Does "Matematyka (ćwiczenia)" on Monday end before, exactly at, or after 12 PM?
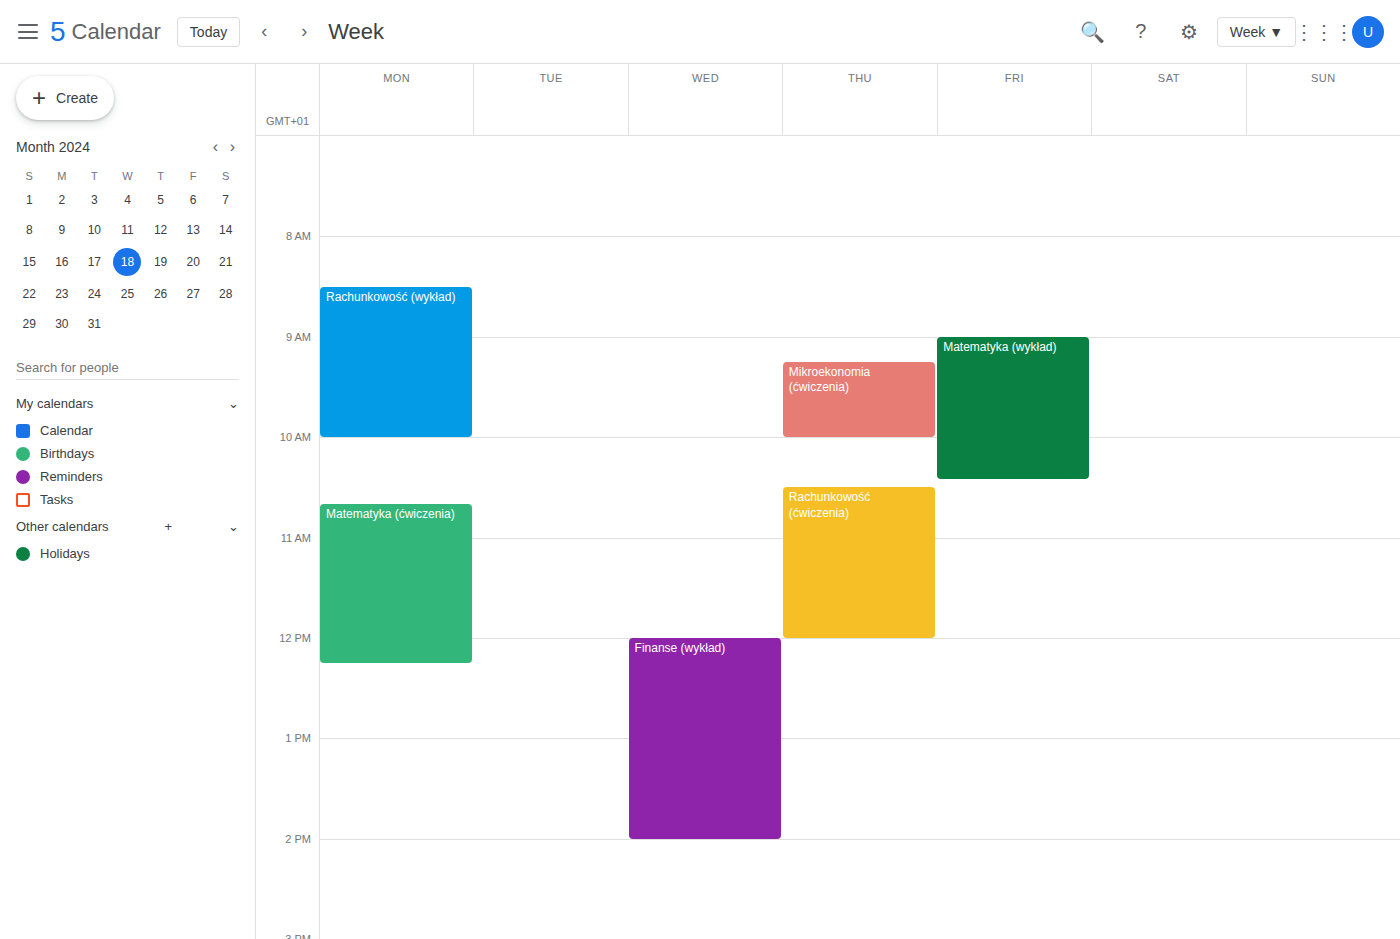
12:15 PM -- after 12 PM, 15 minutes below the 12 PM line.